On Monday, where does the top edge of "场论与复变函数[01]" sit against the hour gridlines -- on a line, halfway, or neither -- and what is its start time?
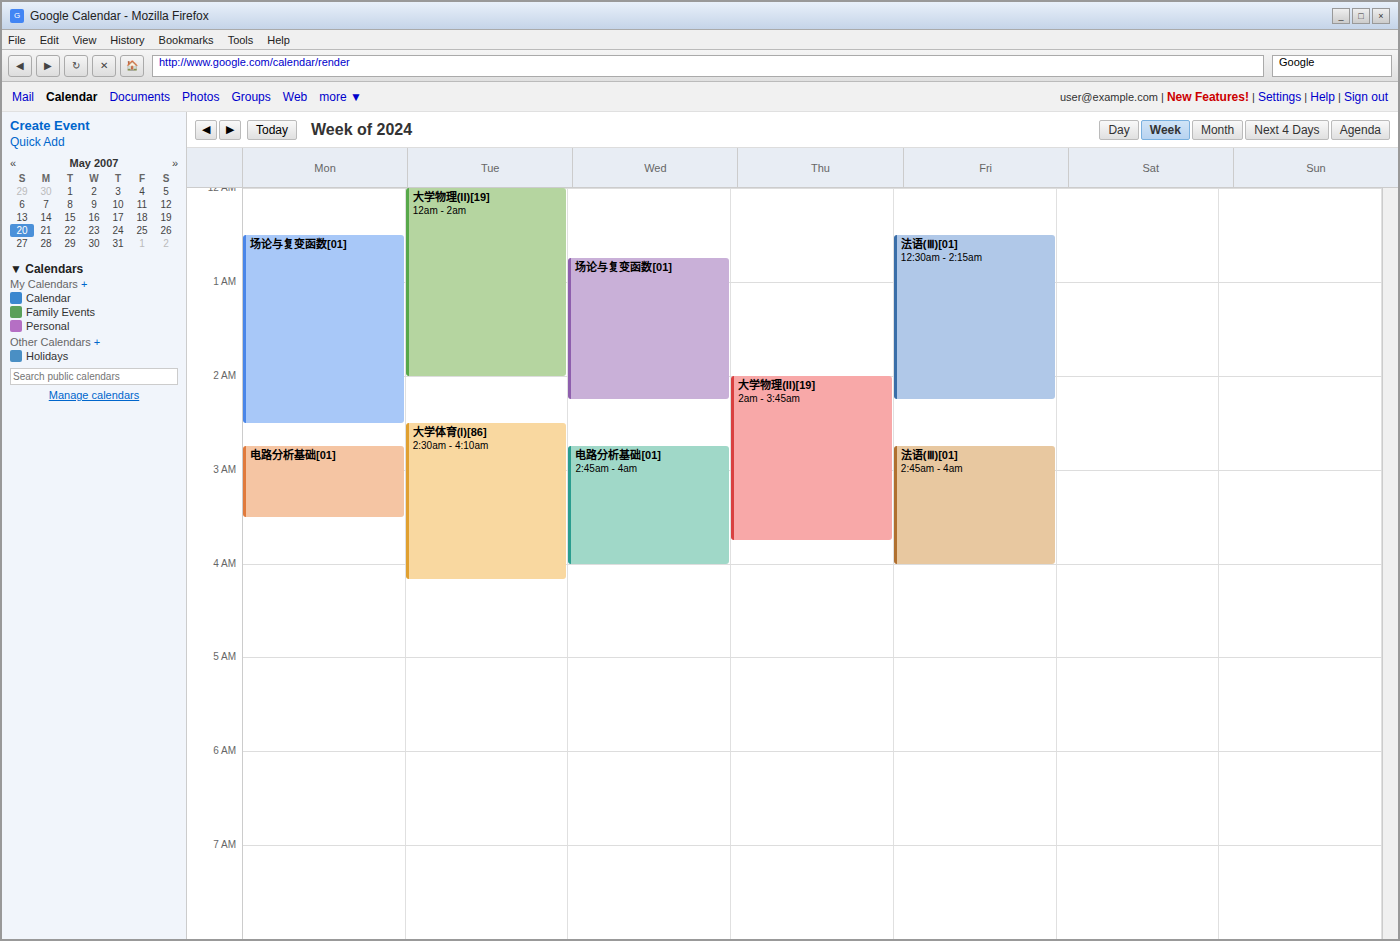
12:30 AM -- halfway between the 12 AM and 1 AM lines.